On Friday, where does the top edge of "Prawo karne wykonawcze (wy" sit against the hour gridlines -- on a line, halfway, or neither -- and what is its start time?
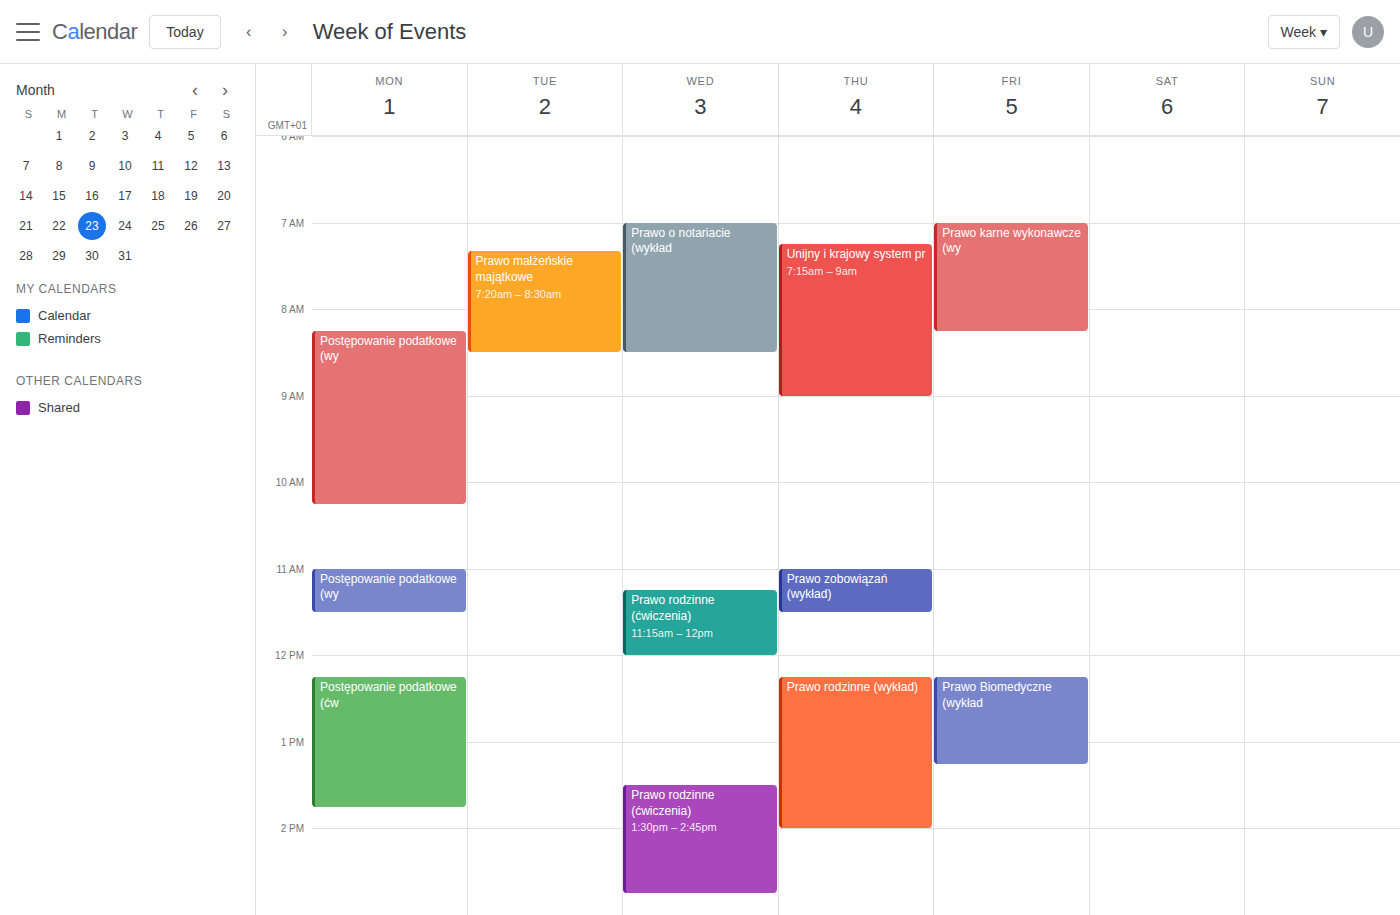
7:00 AM -- exactly on the 7 AM line.